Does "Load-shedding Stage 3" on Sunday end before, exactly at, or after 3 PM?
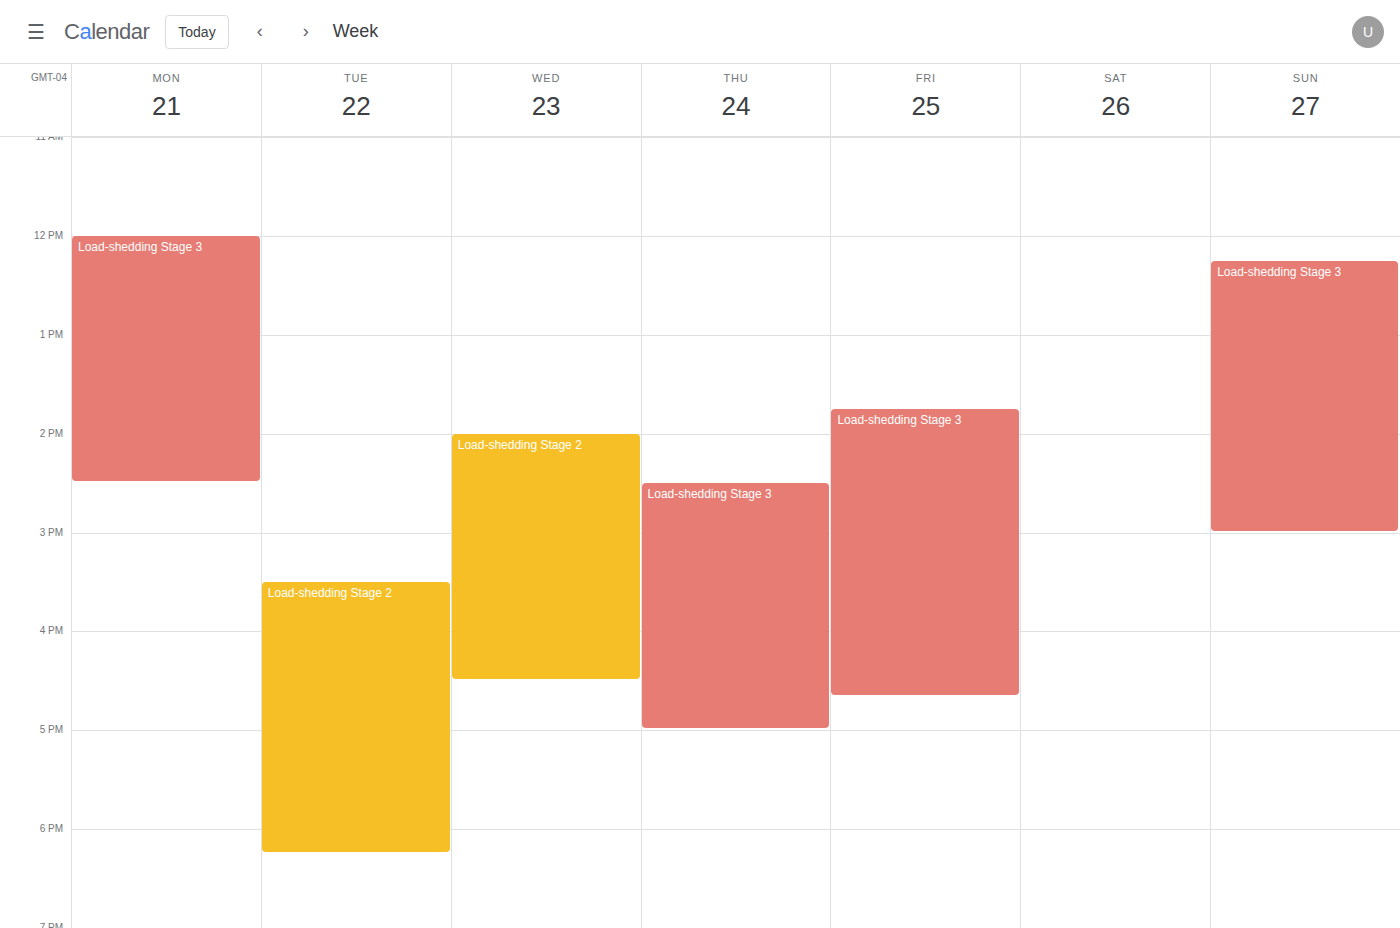
3:00 PM -- exactly at 3 PM, on the 3 PM line.